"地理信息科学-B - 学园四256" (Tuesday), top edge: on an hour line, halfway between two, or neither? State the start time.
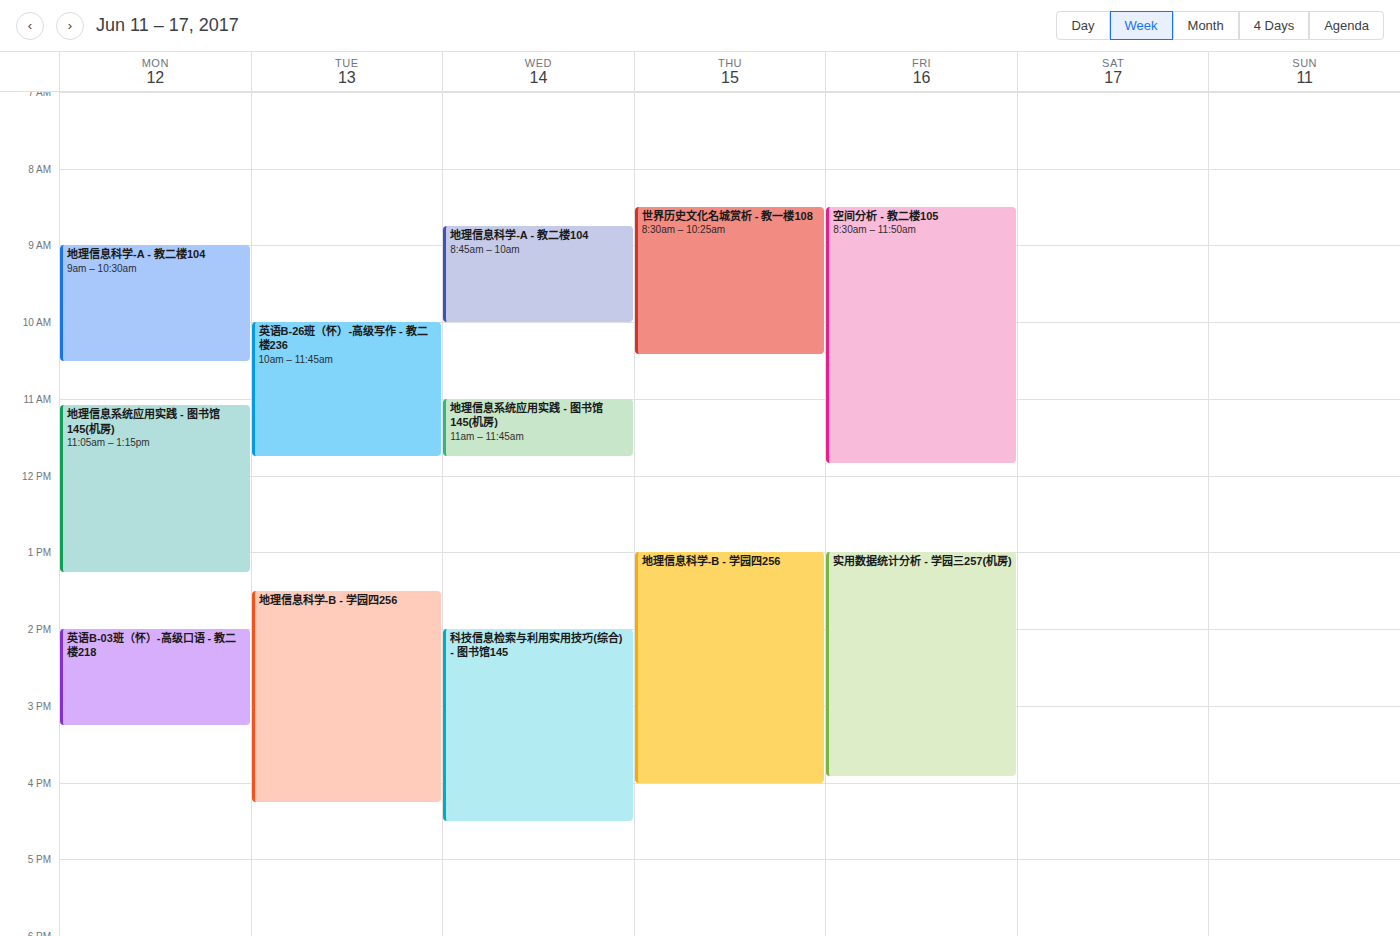
1:30 PM -- halfway between the 1 PM and 2 PM lines.